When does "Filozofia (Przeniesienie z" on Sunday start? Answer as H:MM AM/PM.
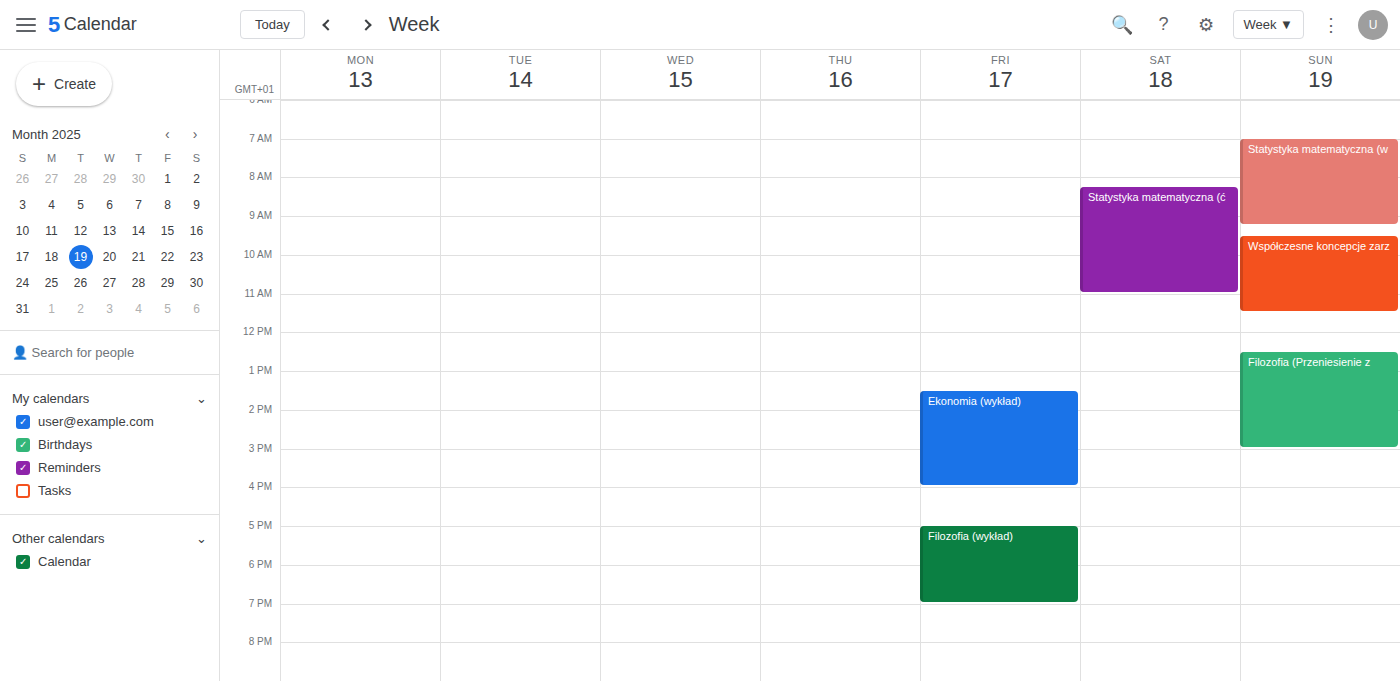
12:30 PM